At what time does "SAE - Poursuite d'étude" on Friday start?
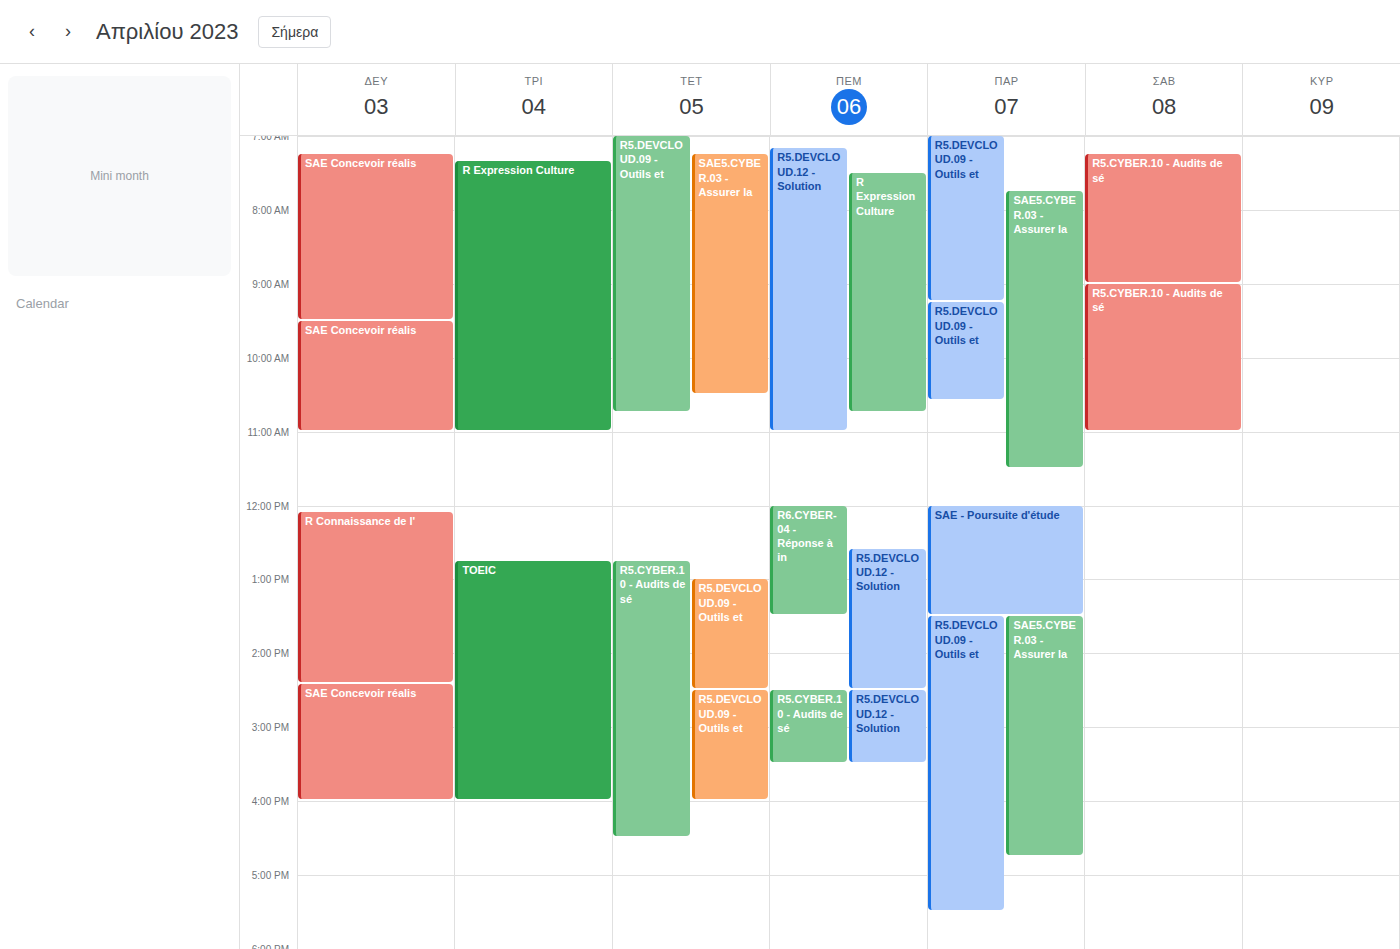
12:00 PM